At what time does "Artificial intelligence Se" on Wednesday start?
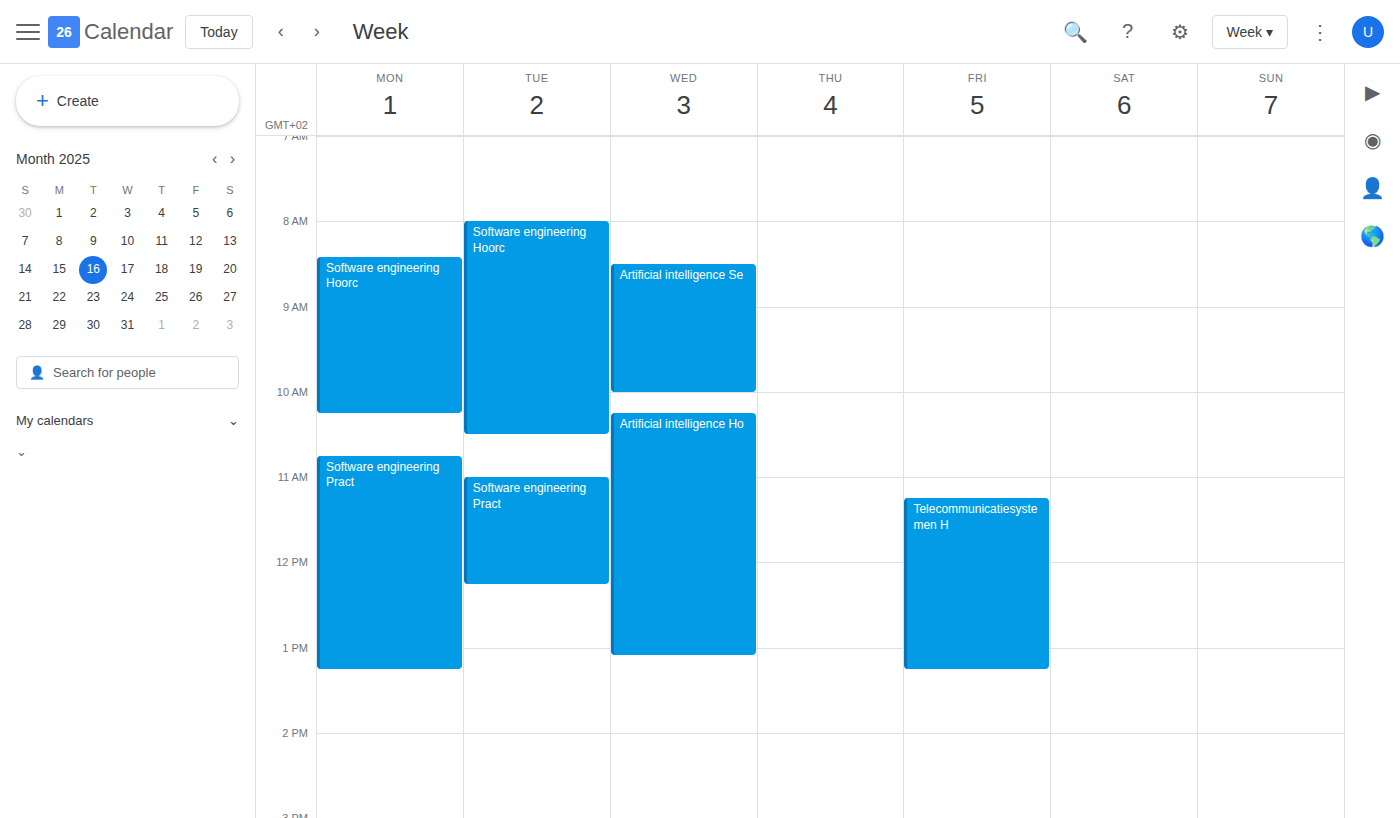
8:30 AM